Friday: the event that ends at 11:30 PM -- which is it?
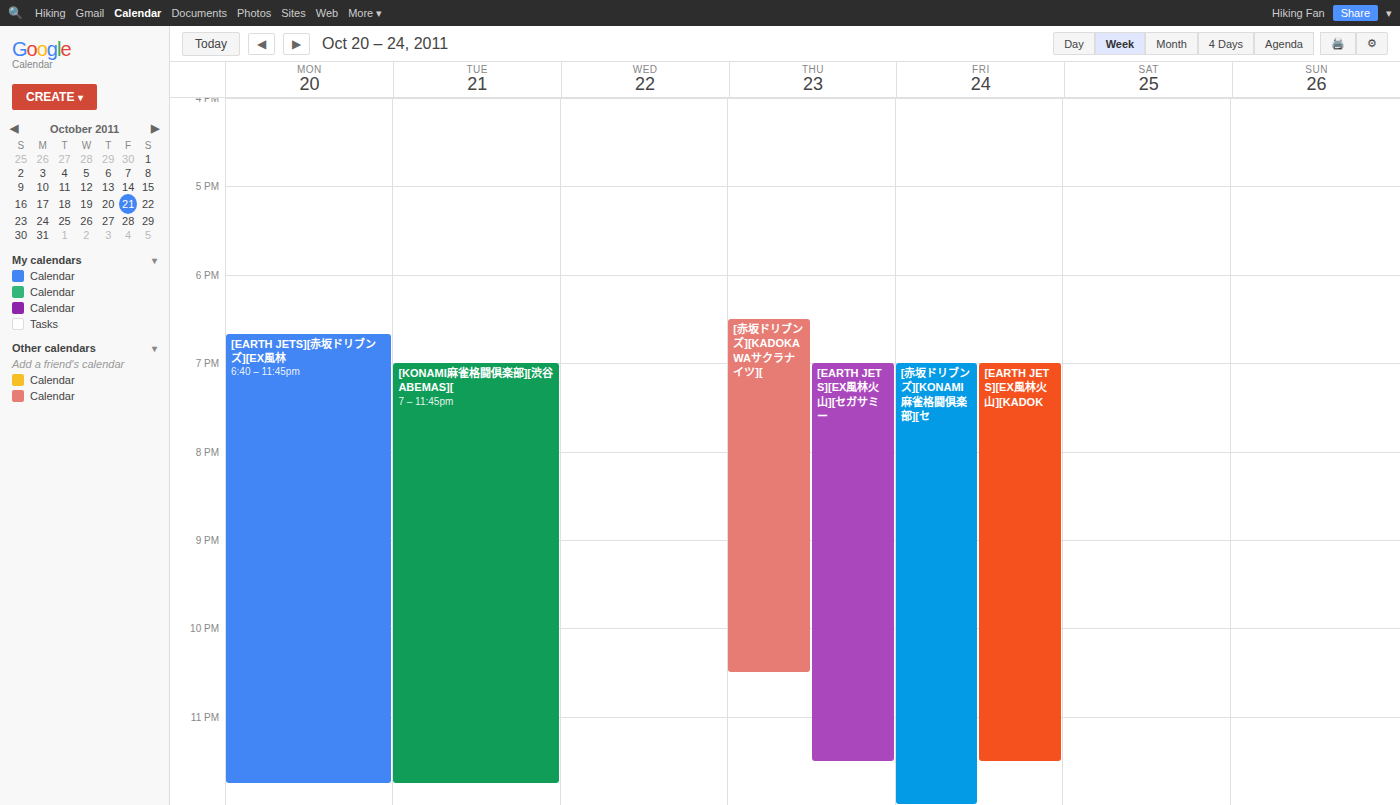
"[EARTH JETS][EX風林火山][KADOK"